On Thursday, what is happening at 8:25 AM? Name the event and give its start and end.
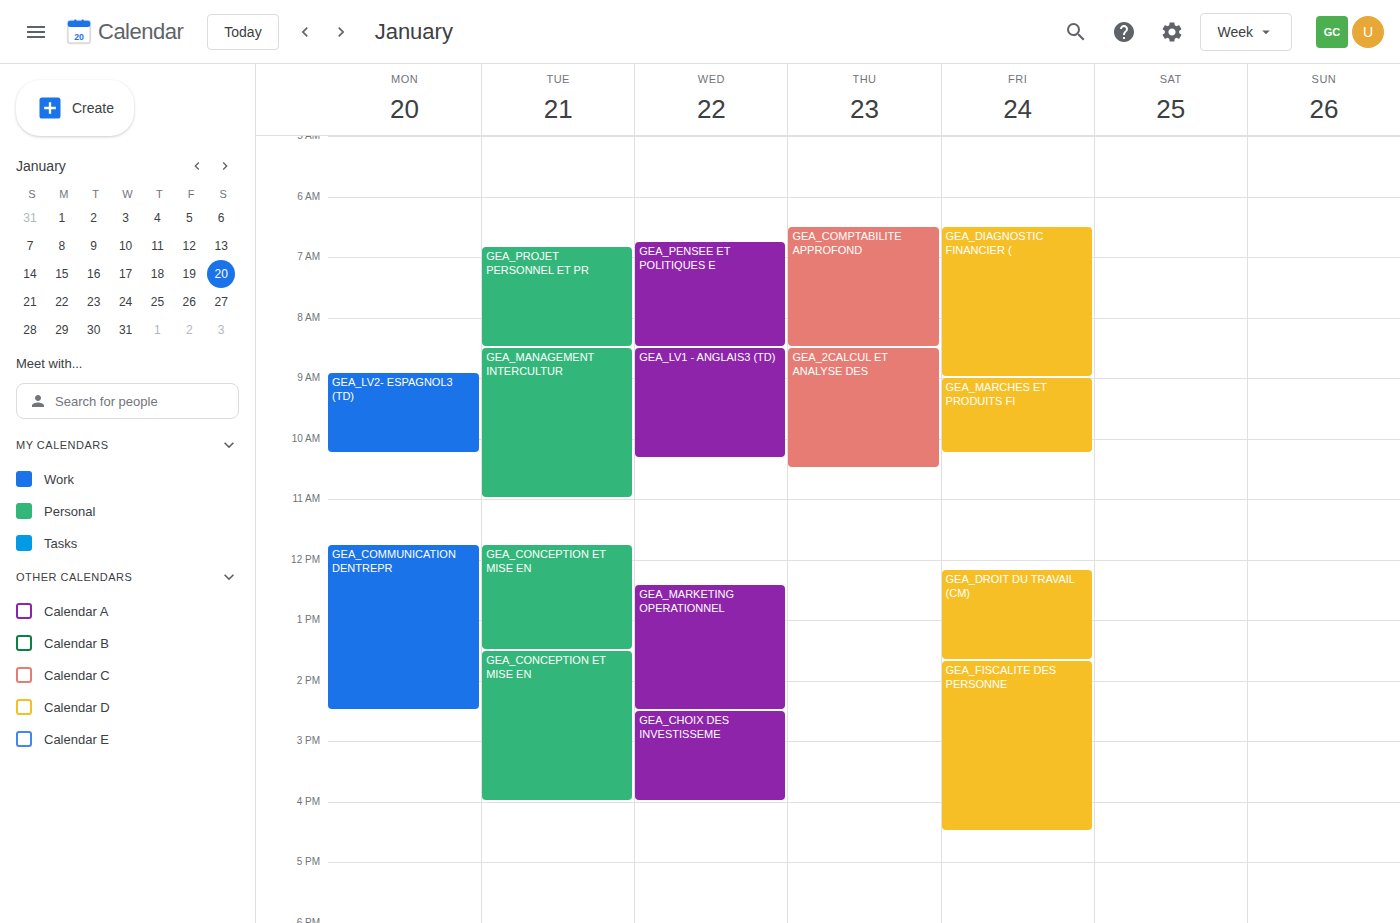
"GEA_COMPTABILITE APPROFOND", 6:30 AM to 8:30 AM